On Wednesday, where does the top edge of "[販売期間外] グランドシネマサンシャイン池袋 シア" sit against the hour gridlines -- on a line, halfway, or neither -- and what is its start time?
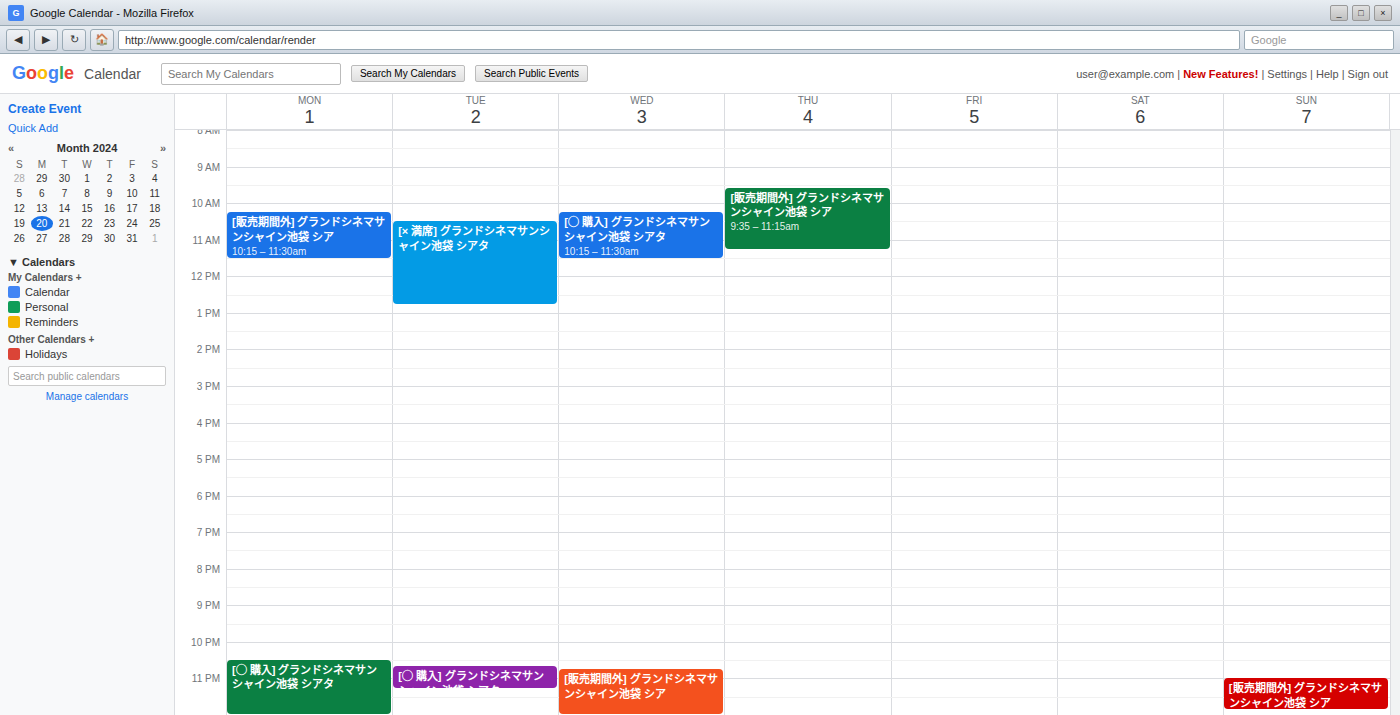
10:45 PM -- neither: three quarters of the way from the 10 PM line to the 11 PM line.